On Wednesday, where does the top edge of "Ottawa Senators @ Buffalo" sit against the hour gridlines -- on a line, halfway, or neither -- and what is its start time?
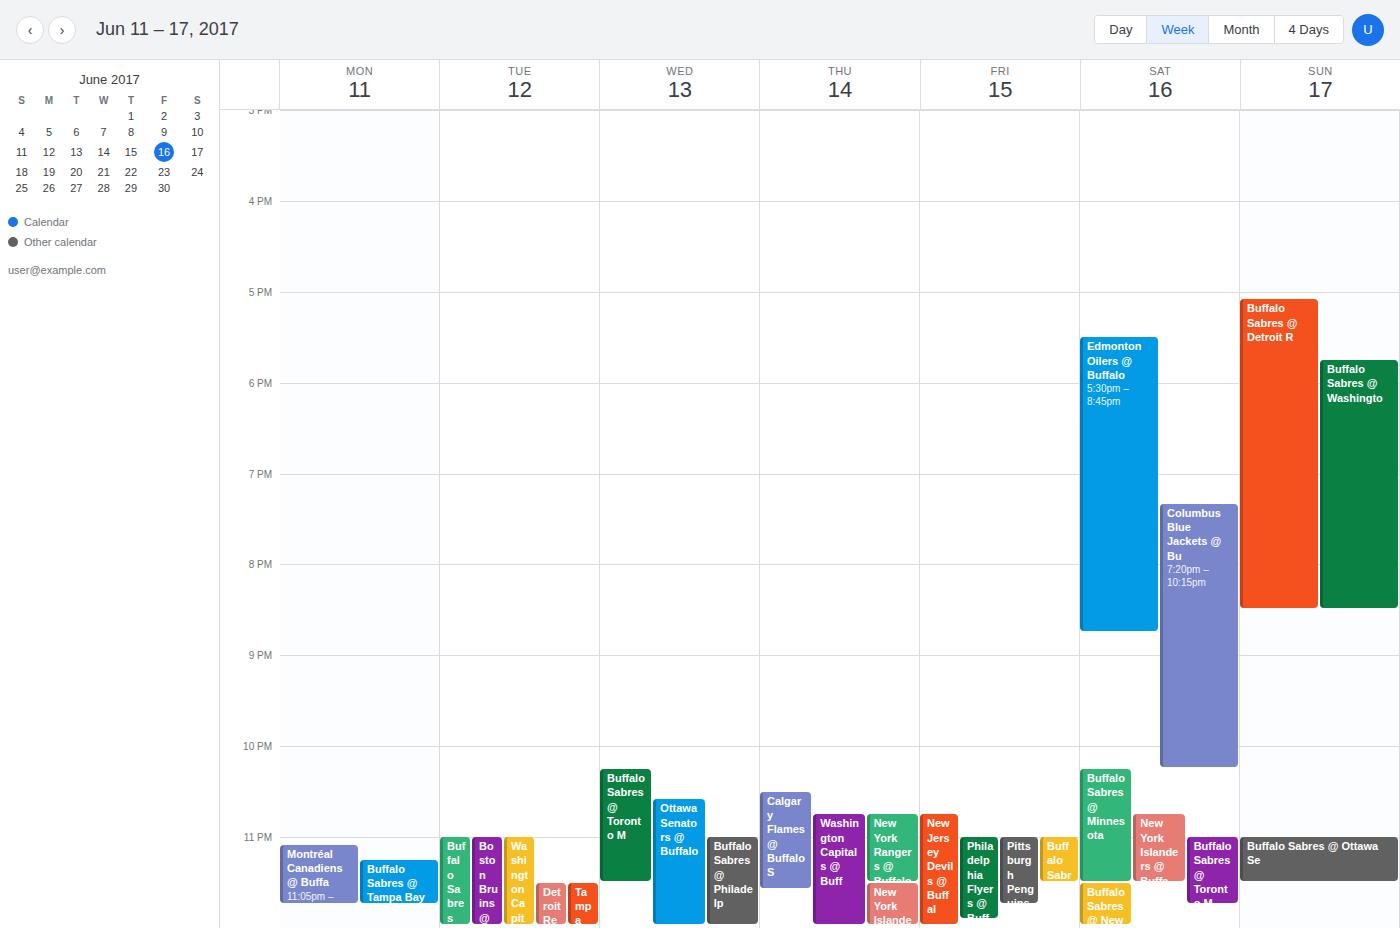
10:35 PM -- neither: 35 minutes below the 10 PM line and 25 minutes above the 11 PM line.